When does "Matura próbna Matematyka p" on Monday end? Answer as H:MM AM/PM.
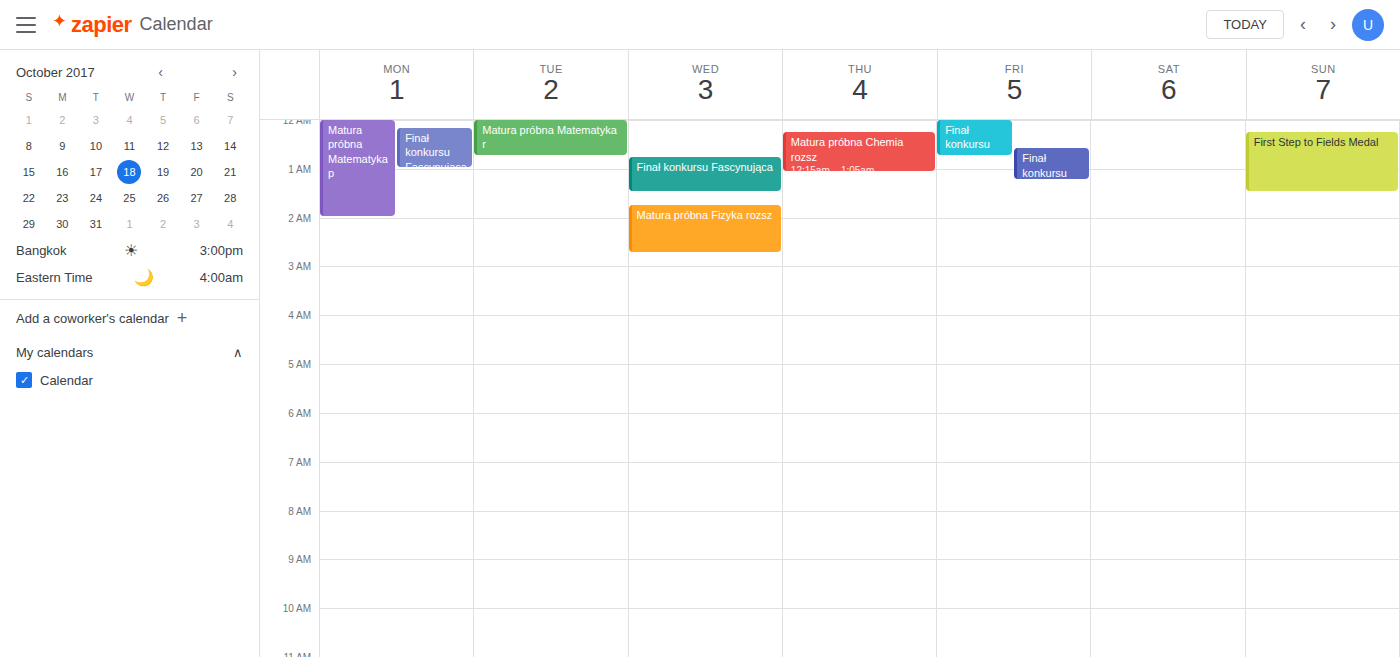
2:00 AM